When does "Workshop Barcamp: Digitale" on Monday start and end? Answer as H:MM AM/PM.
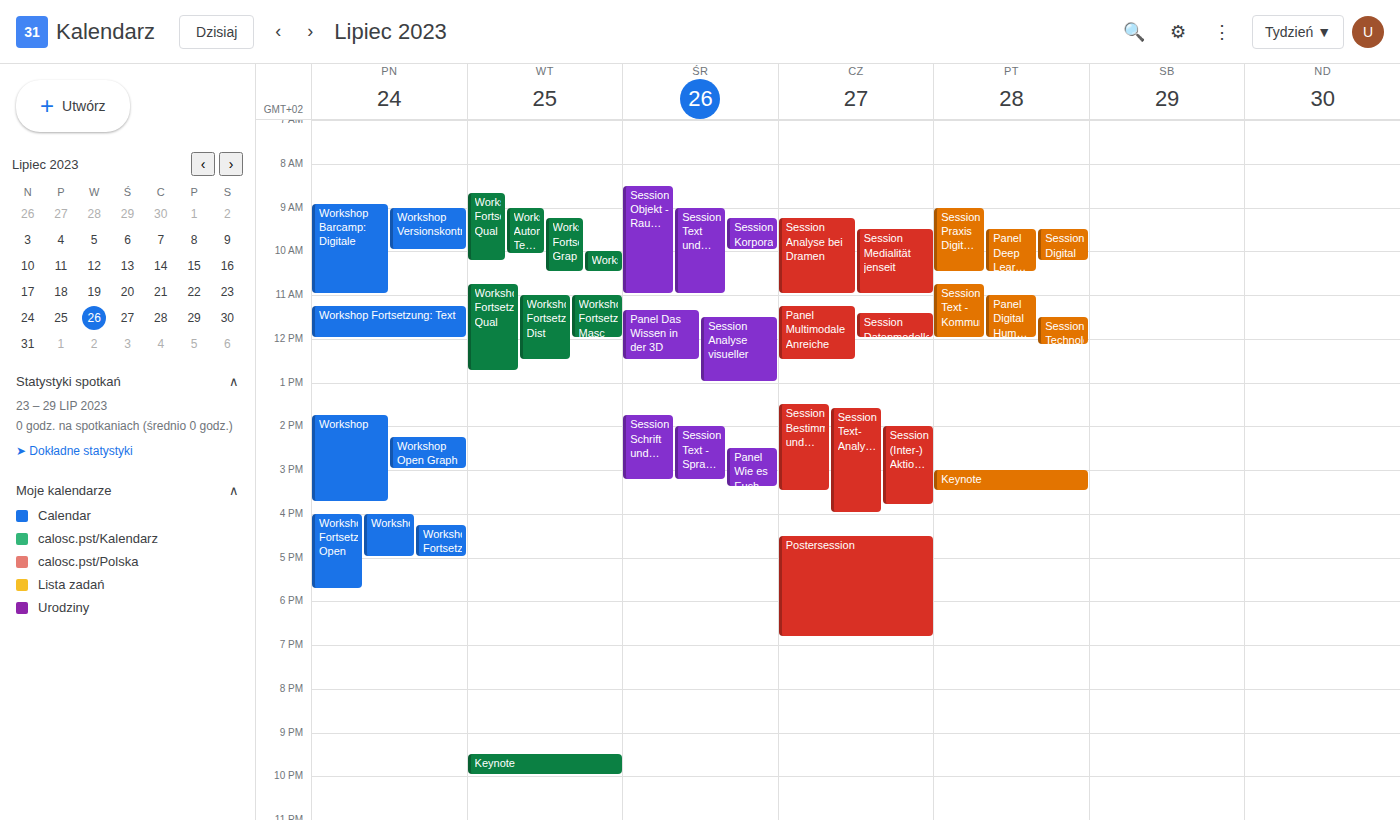
8:55 AM to 11:00 AM